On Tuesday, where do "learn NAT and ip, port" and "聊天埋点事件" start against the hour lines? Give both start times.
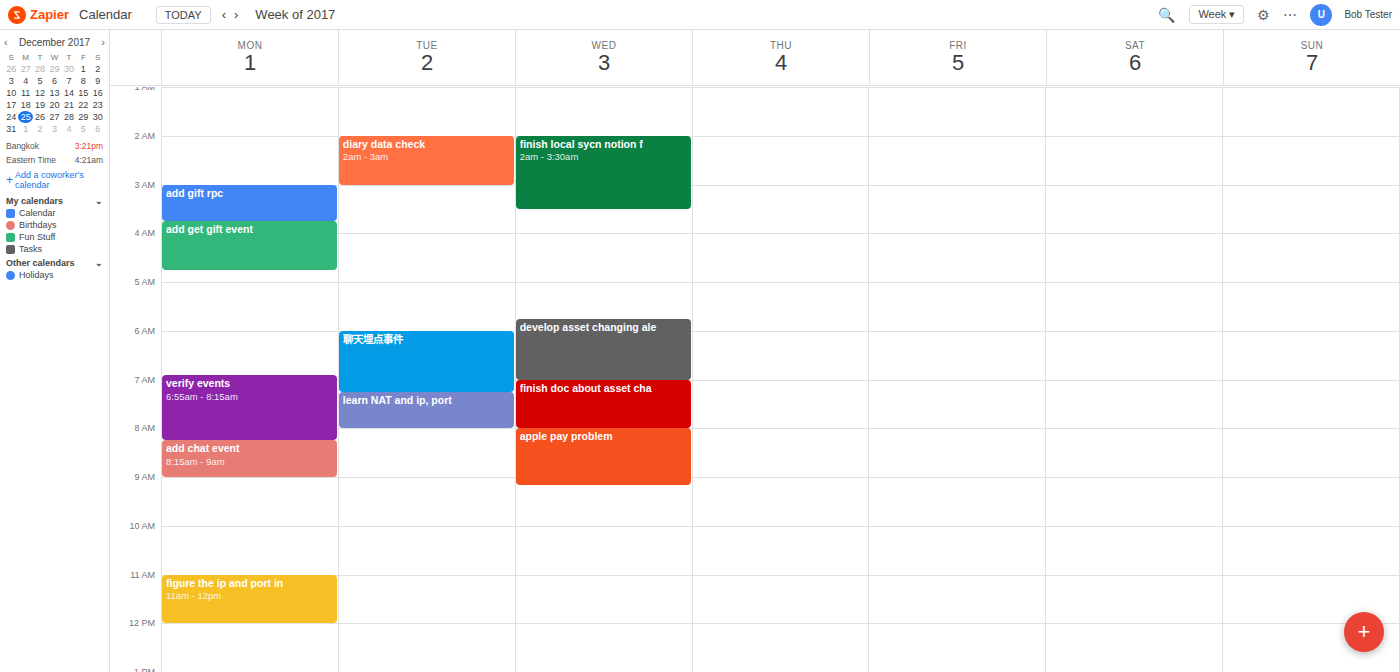
"learn NAT and ip, port": 7:15 AM, neither: a quarter of the way from the 7 AM line to the 8 AM line. "聊天埋点事件": 6:00 AM, exactly on the 6 AM line.